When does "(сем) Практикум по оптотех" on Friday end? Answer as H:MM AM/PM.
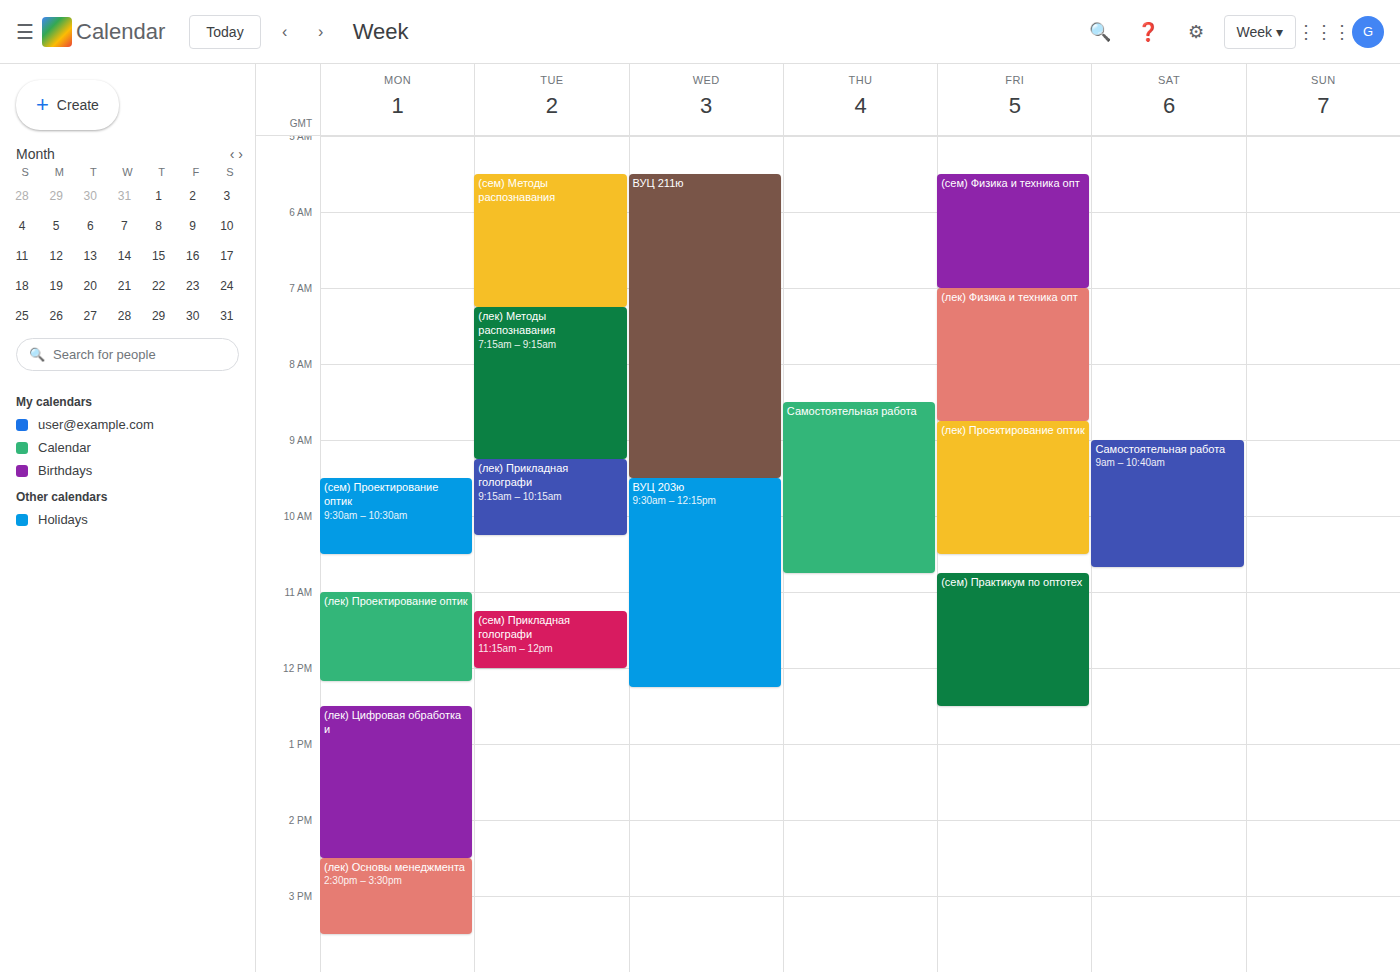
12:30 PM